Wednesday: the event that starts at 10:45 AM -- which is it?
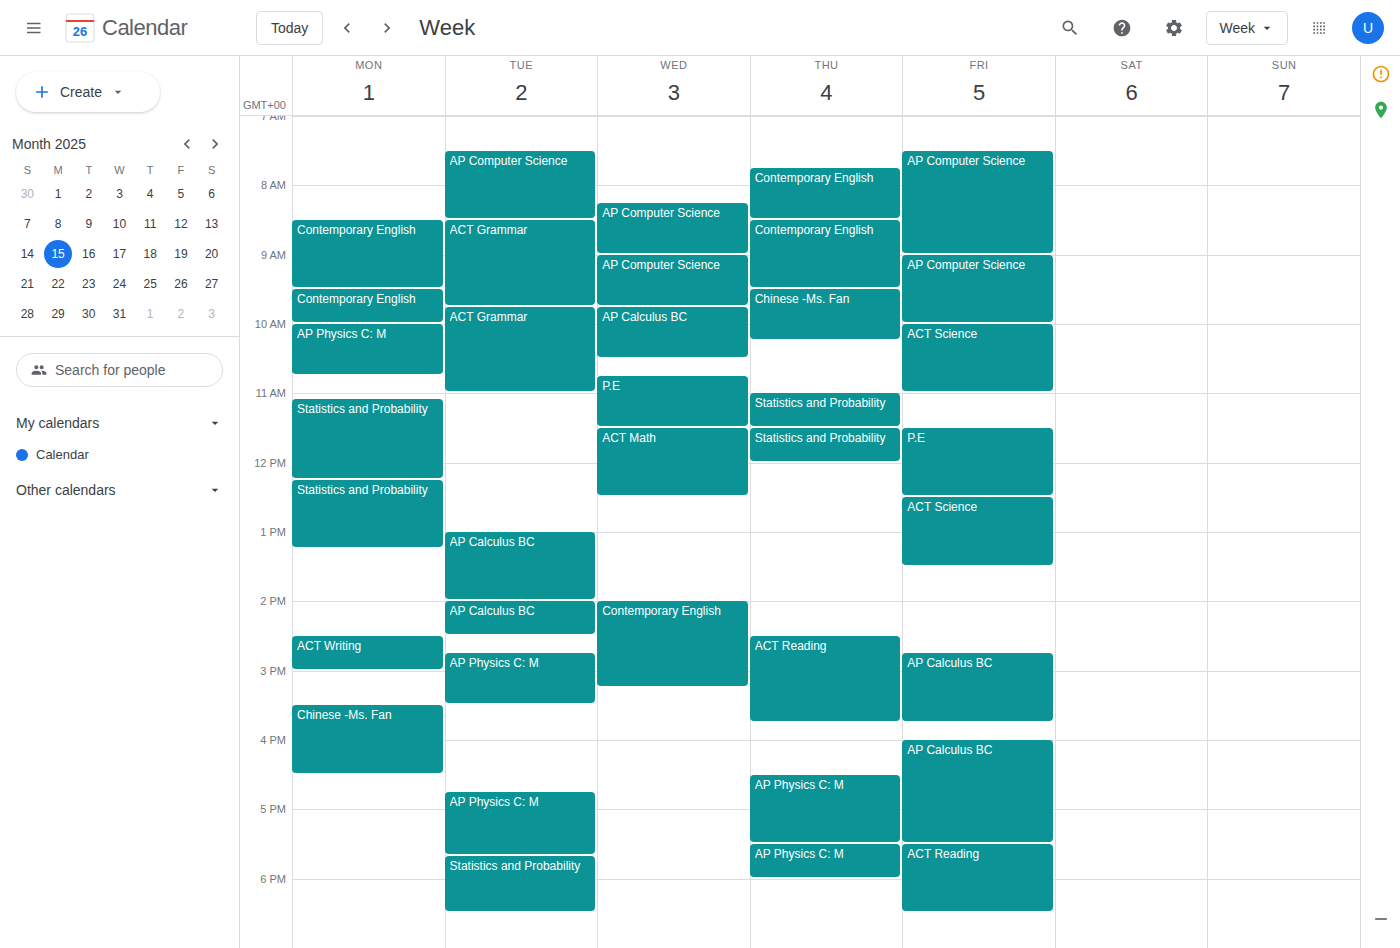
"P.E"